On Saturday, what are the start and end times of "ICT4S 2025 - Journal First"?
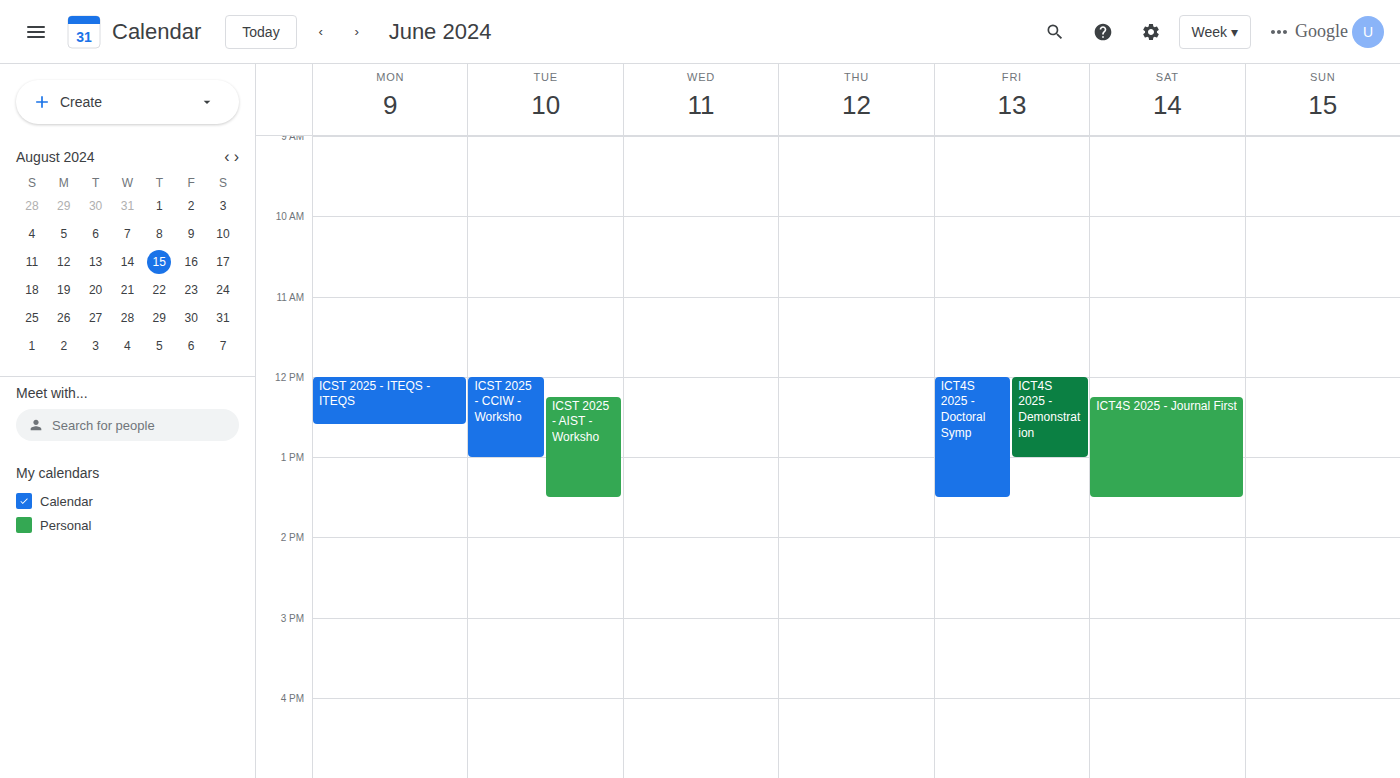
12:15 PM to 1:30 PM